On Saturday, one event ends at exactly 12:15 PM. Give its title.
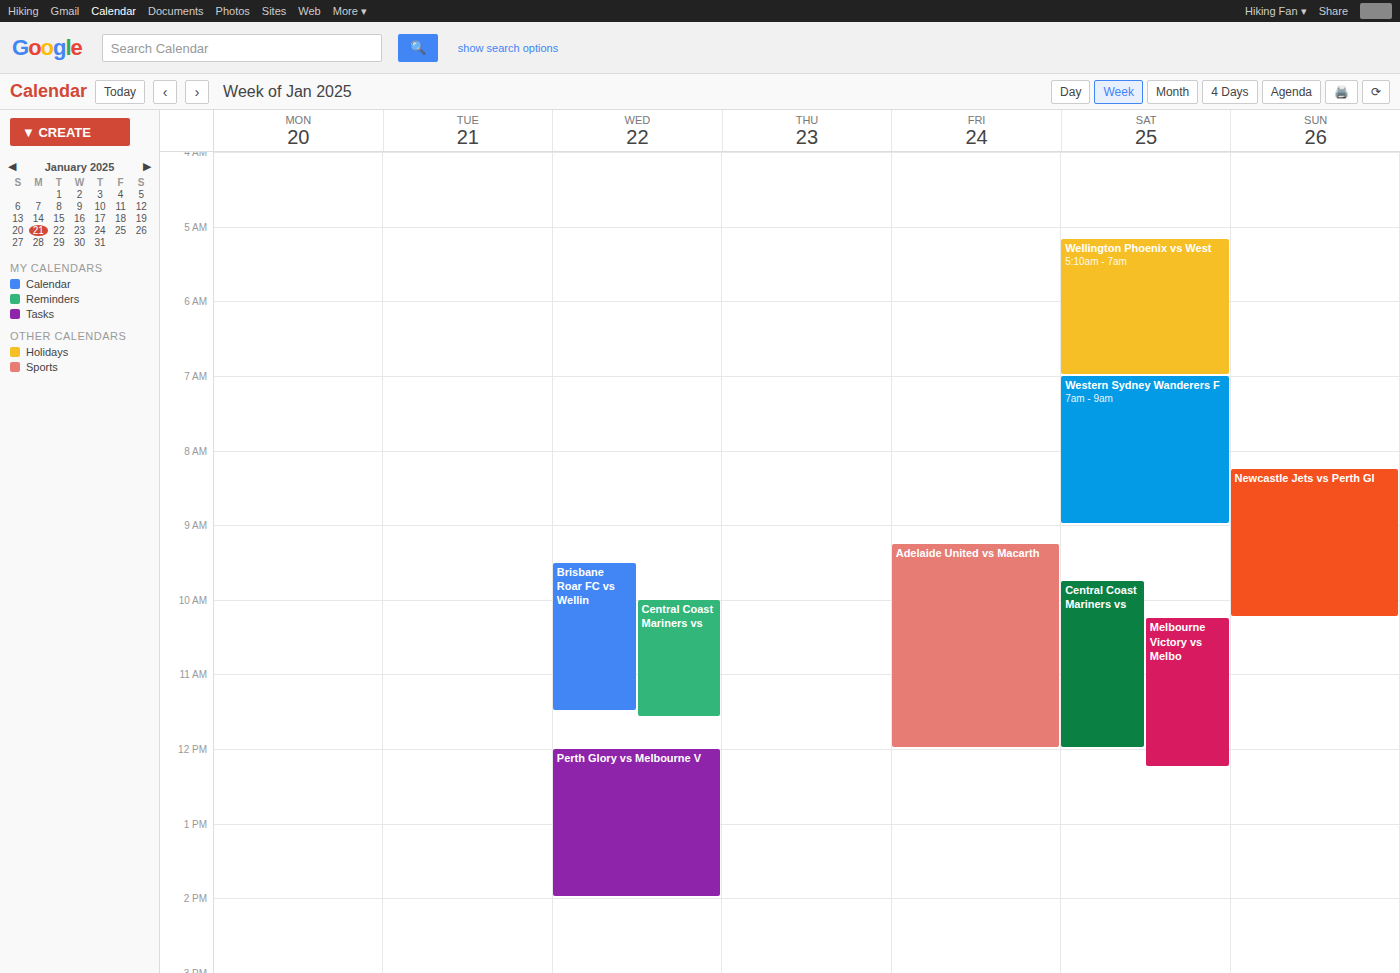
"Melbourne Victory vs Melbo"